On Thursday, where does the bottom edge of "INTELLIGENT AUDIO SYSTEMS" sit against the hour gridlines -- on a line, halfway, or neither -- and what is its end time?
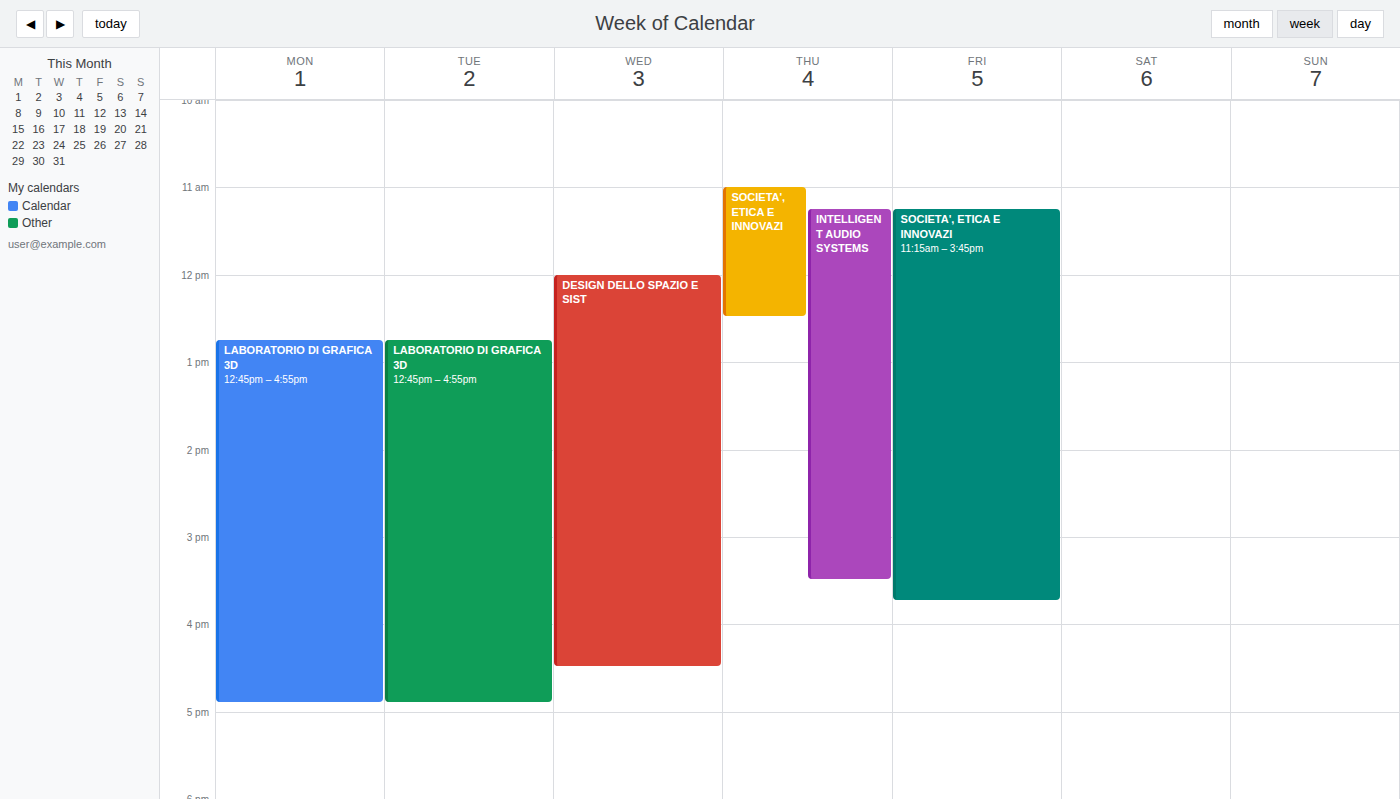
3:30 PM -- halfway between the 3 PM and 4 PM lines.